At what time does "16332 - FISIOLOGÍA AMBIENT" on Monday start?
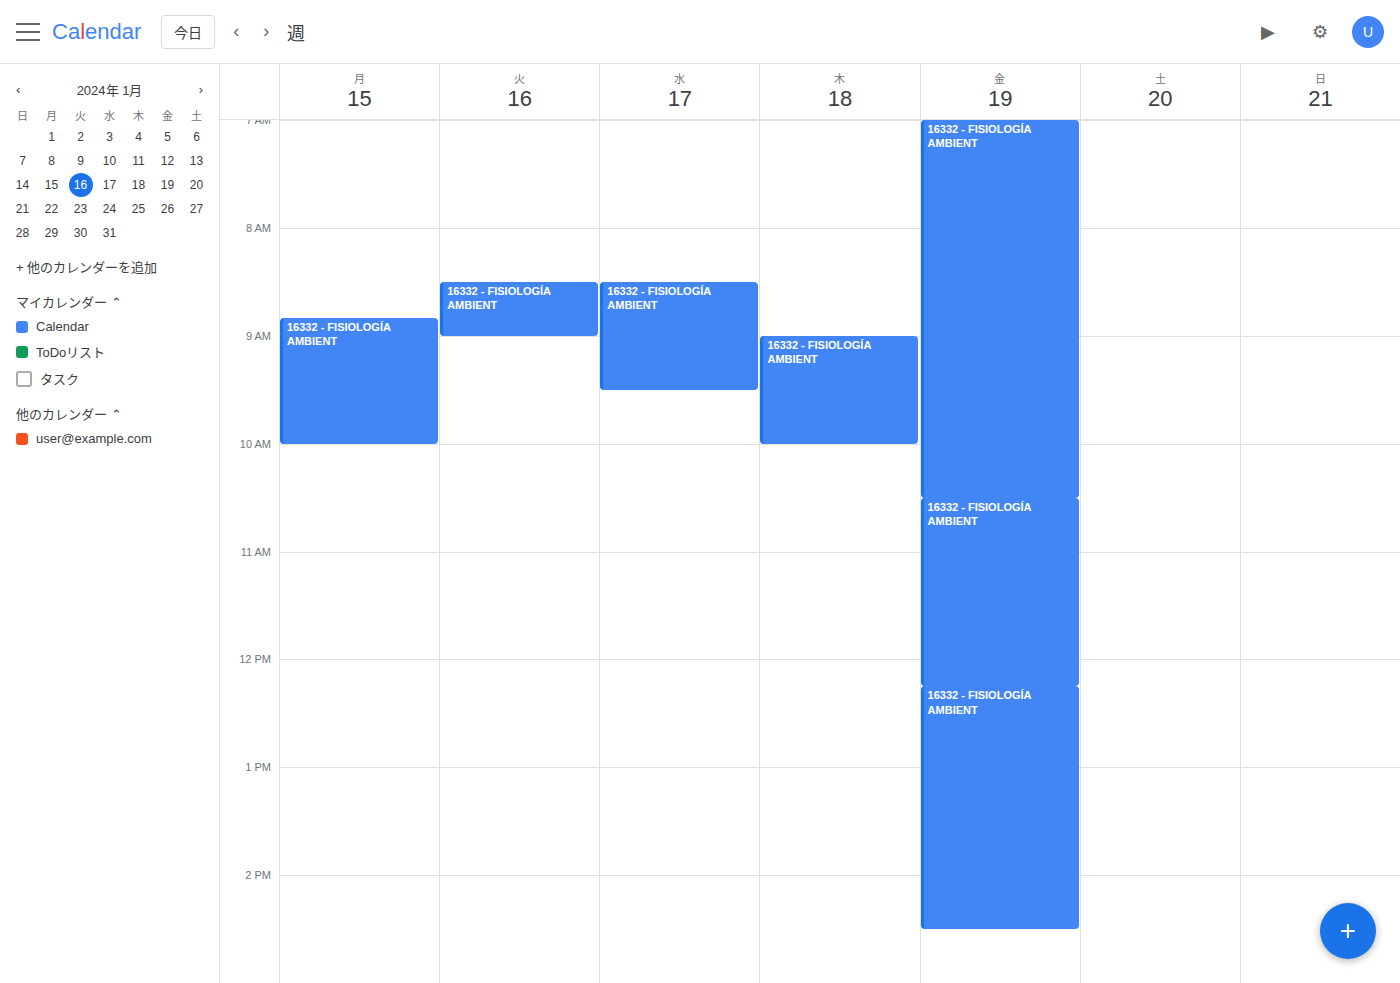
8:50 AM